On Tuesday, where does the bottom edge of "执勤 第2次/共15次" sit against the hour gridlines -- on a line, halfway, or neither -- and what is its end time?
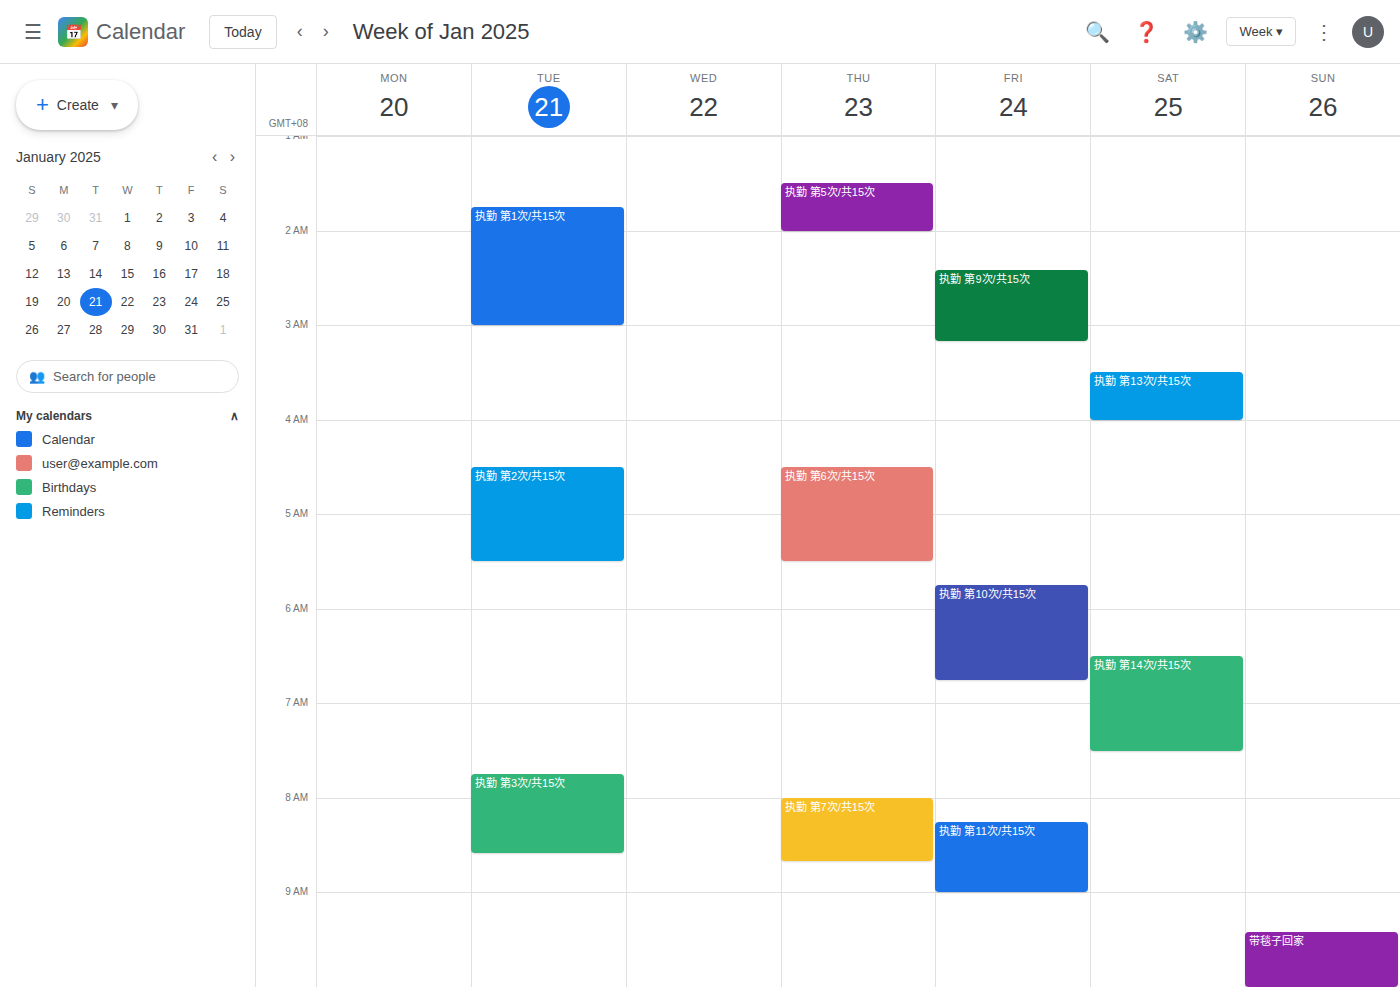
5:30 AM -- halfway between the 5 AM and 6 AM lines.